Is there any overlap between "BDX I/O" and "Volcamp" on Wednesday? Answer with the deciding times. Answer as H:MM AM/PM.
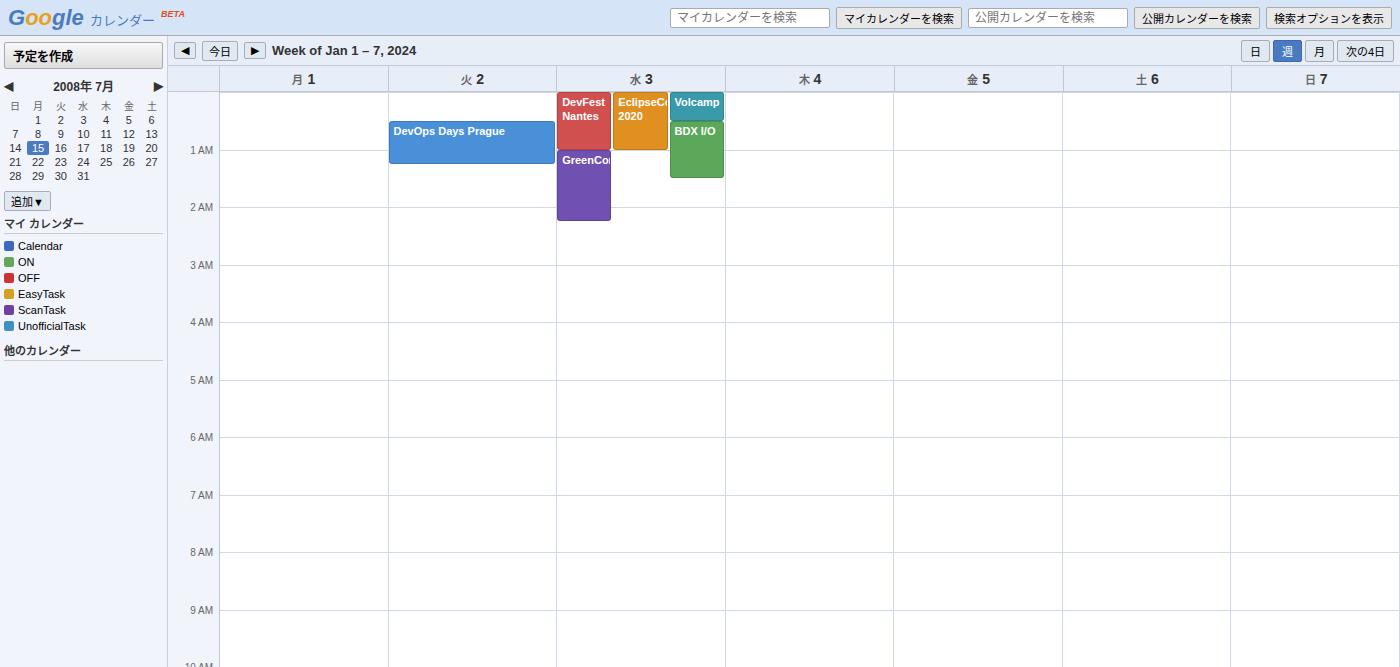
"Volcamp" ends at 12:30 AM, exactly when "BDX I/O" starts -- they touch but do not overlap.